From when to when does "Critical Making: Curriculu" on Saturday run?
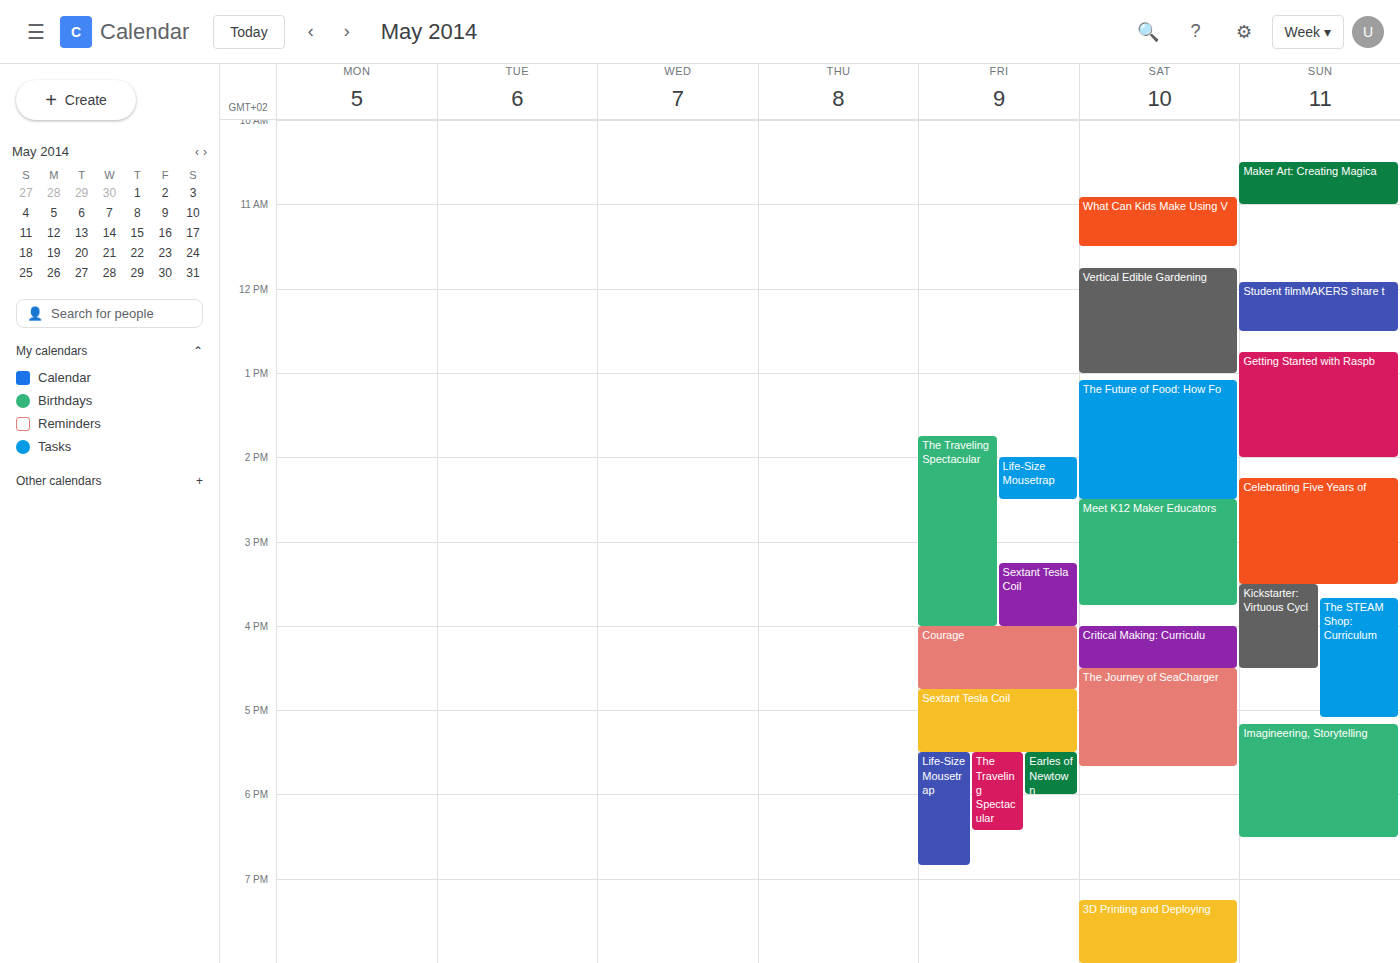
4:00 PM to 4:30 PM